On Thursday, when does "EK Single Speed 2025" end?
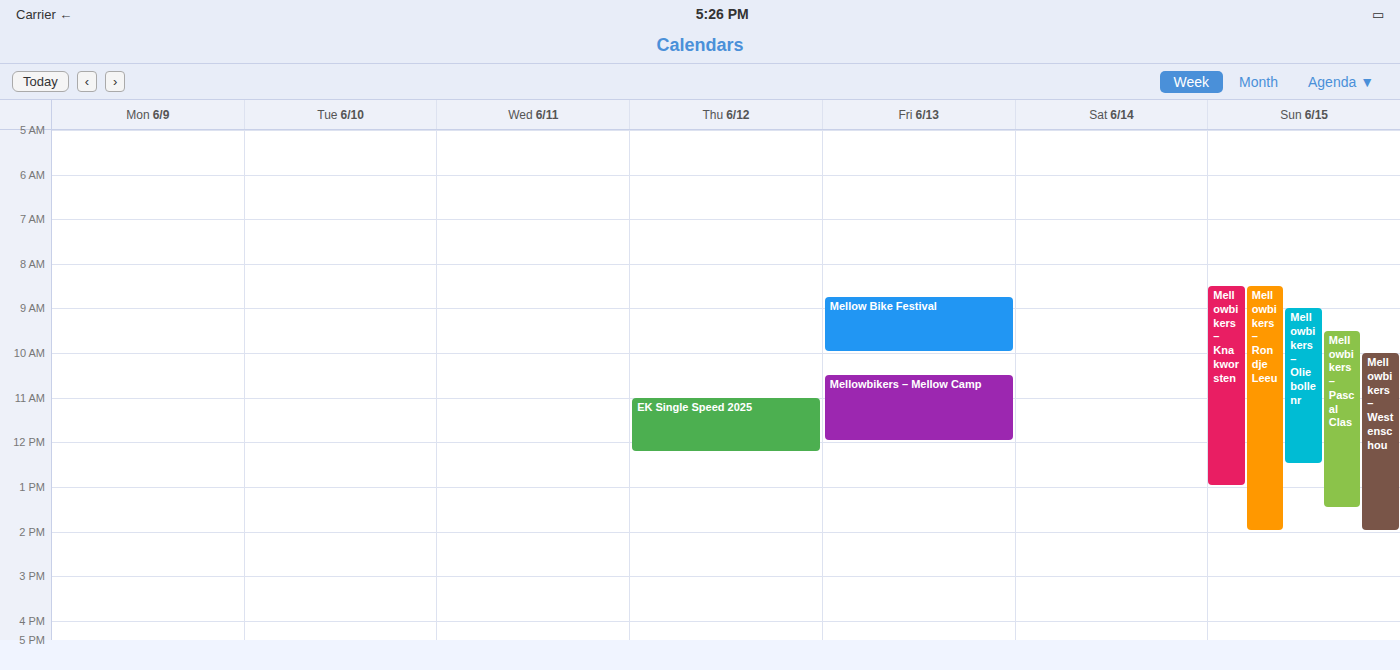
12:15 PM